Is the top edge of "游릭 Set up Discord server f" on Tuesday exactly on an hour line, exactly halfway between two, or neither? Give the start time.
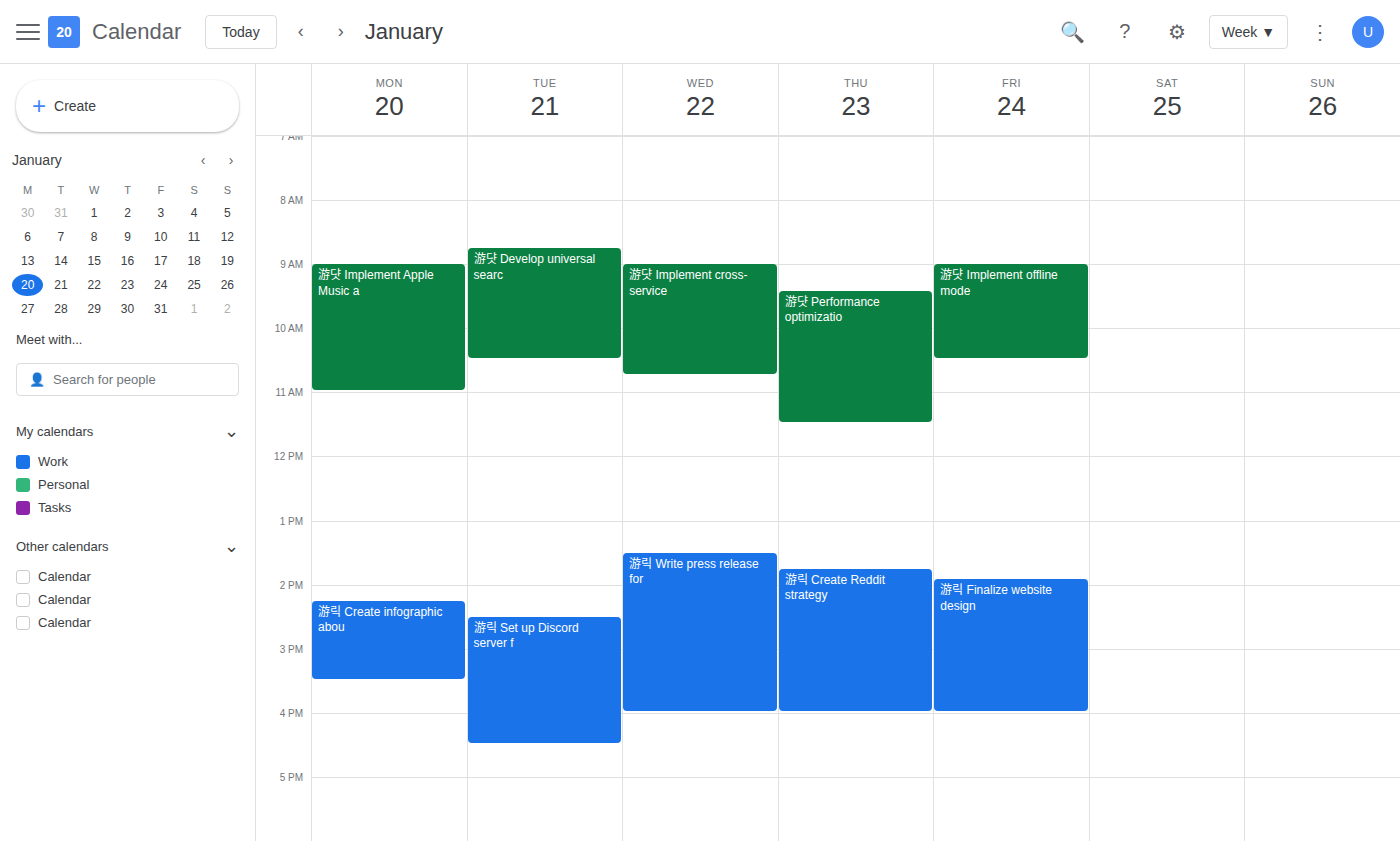
2:30 PM -- halfway between the 2 PM and 3 PM lines.